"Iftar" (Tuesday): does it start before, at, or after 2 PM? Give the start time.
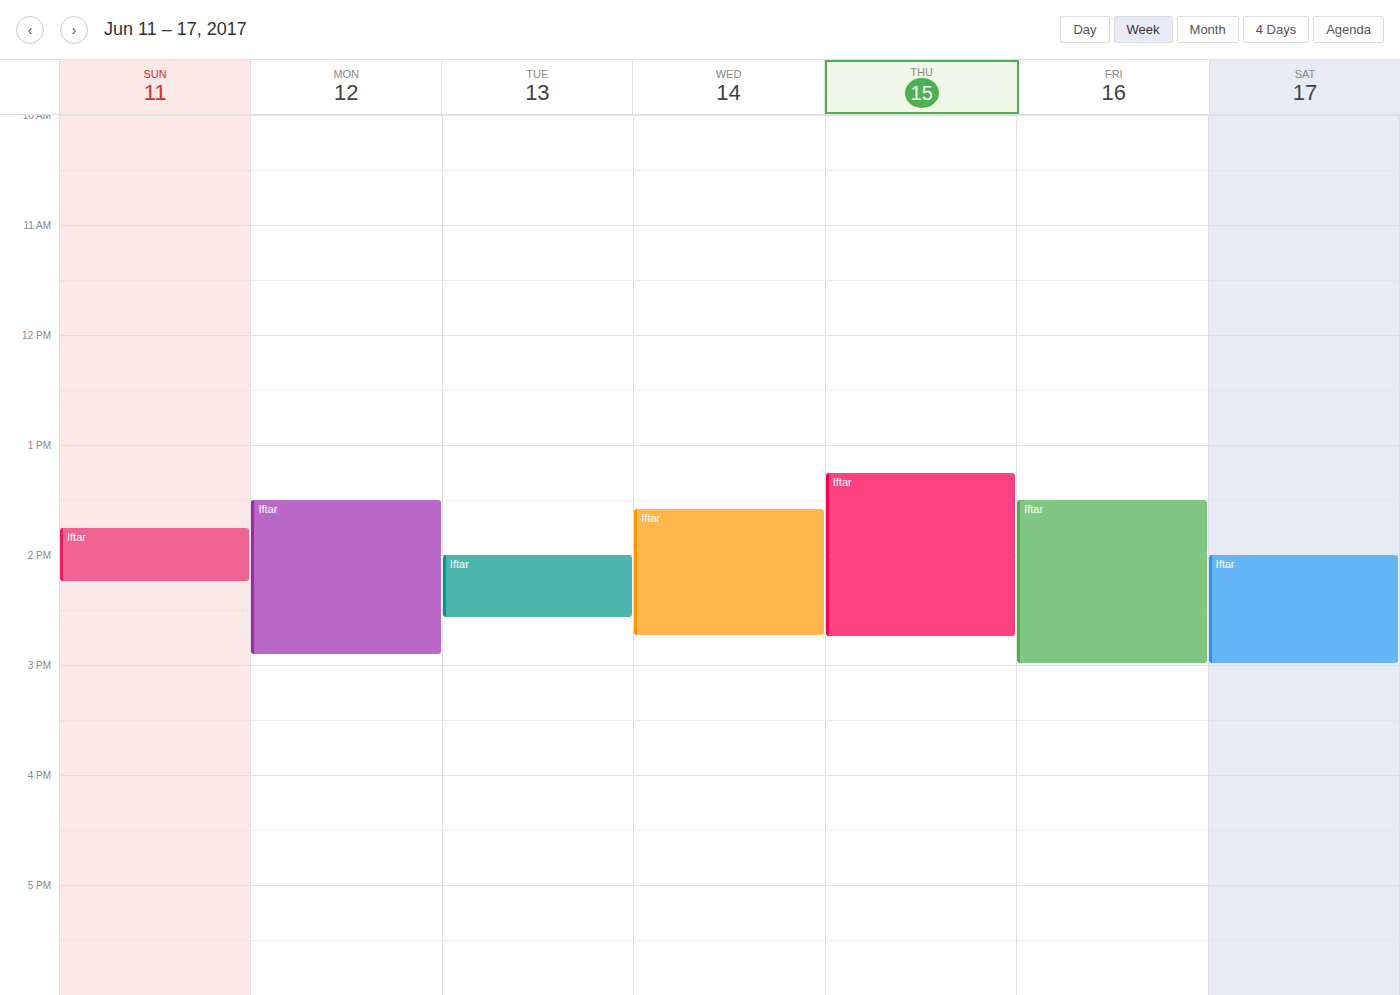
2:00 PM -- exactly at 2 PM, on the 2 PM line.